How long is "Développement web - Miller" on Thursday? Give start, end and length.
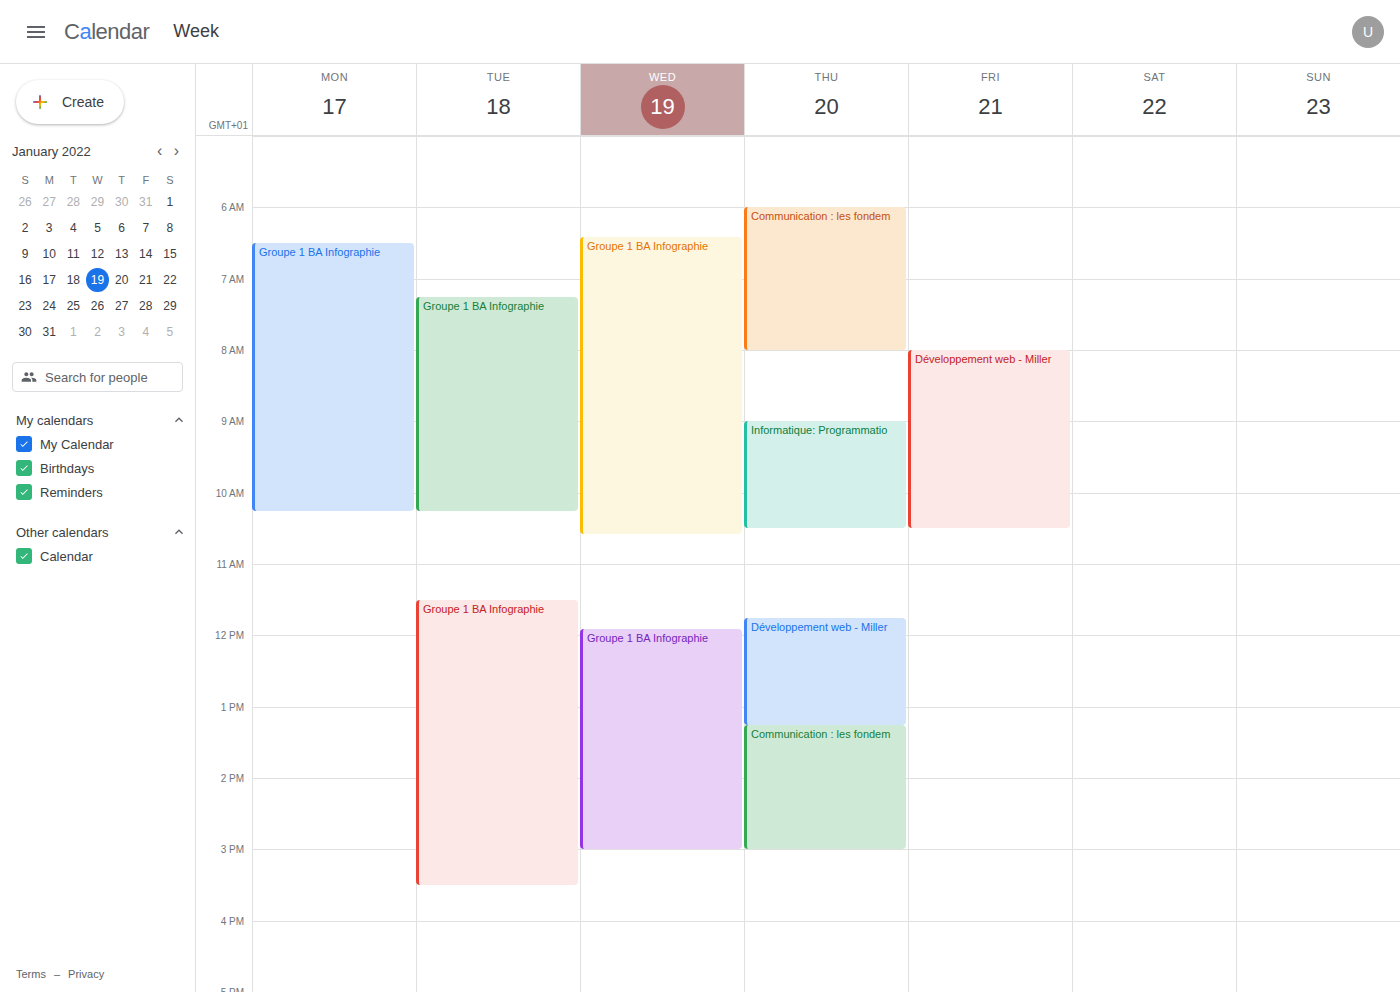
11:45 AM to 1:15 PM, 1 hour 30 minutes